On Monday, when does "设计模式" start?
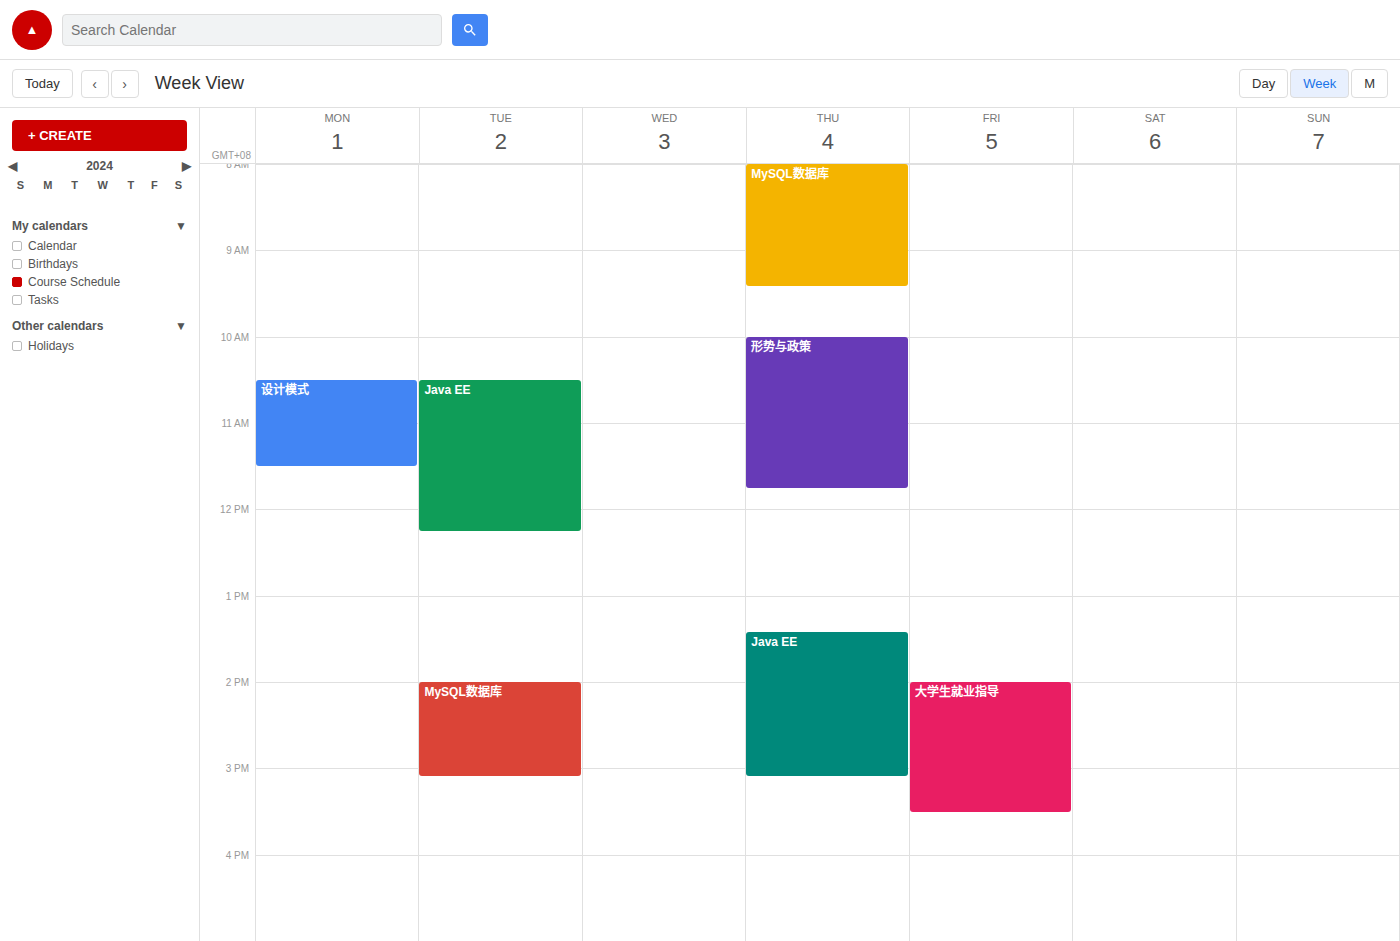
10:30 AM